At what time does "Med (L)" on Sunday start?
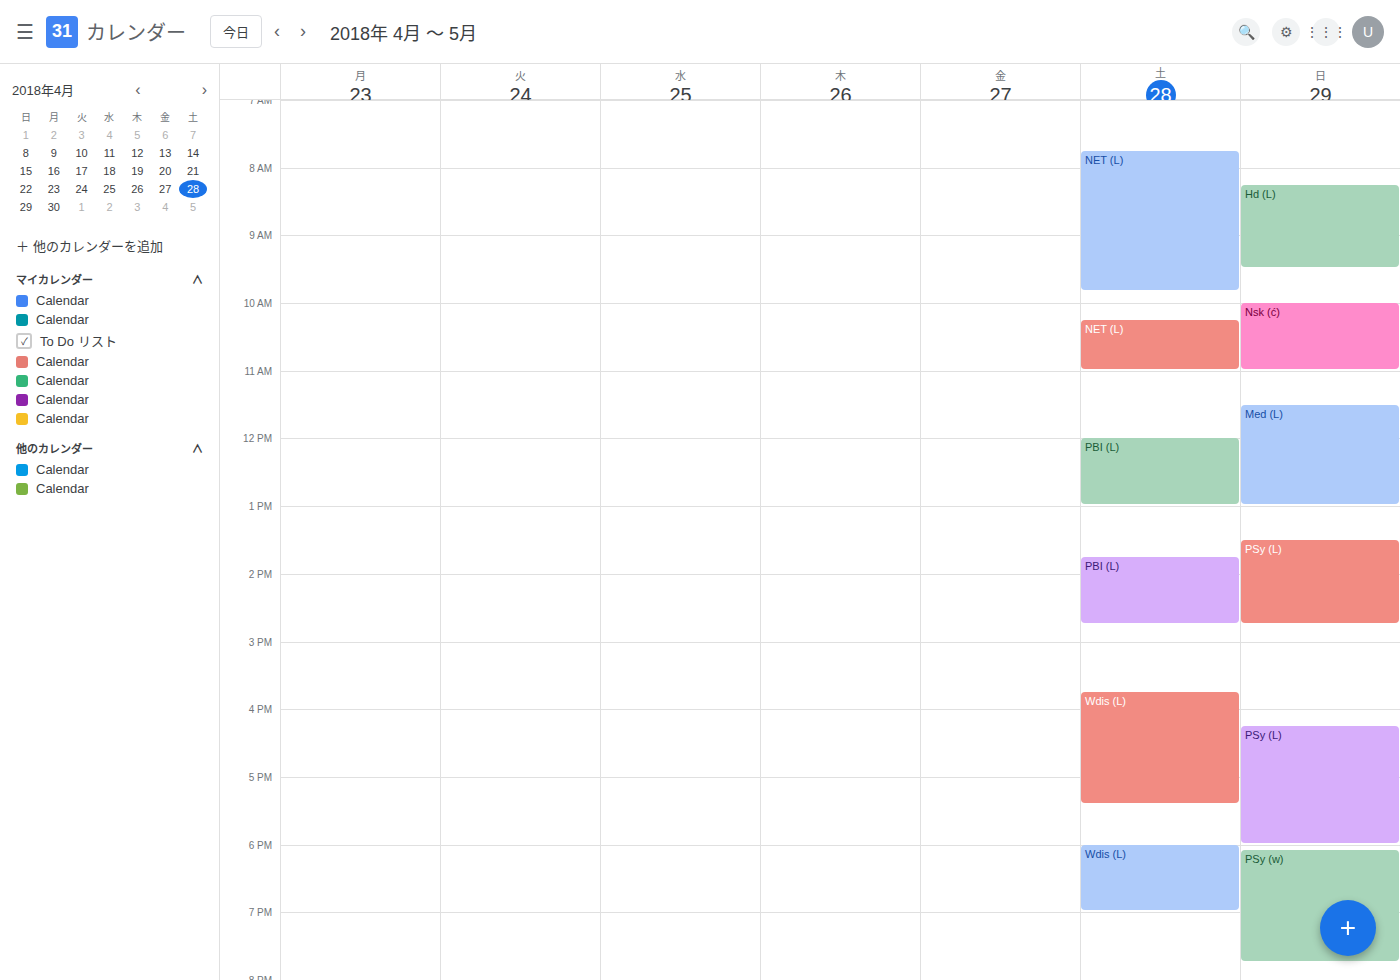
11:30 AM